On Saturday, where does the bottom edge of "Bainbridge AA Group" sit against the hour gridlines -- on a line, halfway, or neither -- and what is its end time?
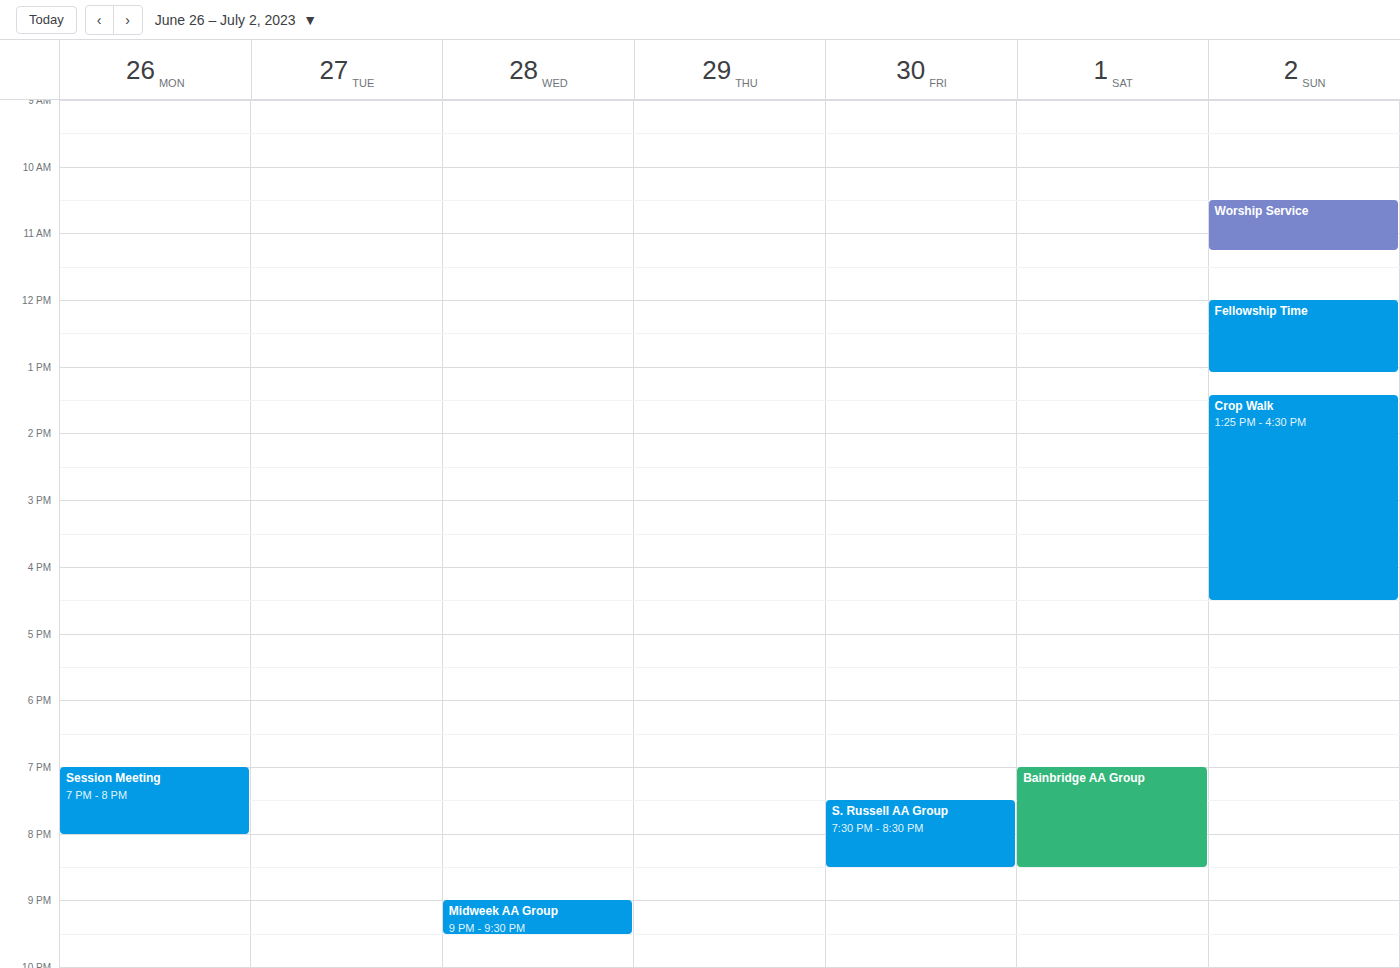
8:30 PM -- halfway between the 8 PM and 9 PM lines.